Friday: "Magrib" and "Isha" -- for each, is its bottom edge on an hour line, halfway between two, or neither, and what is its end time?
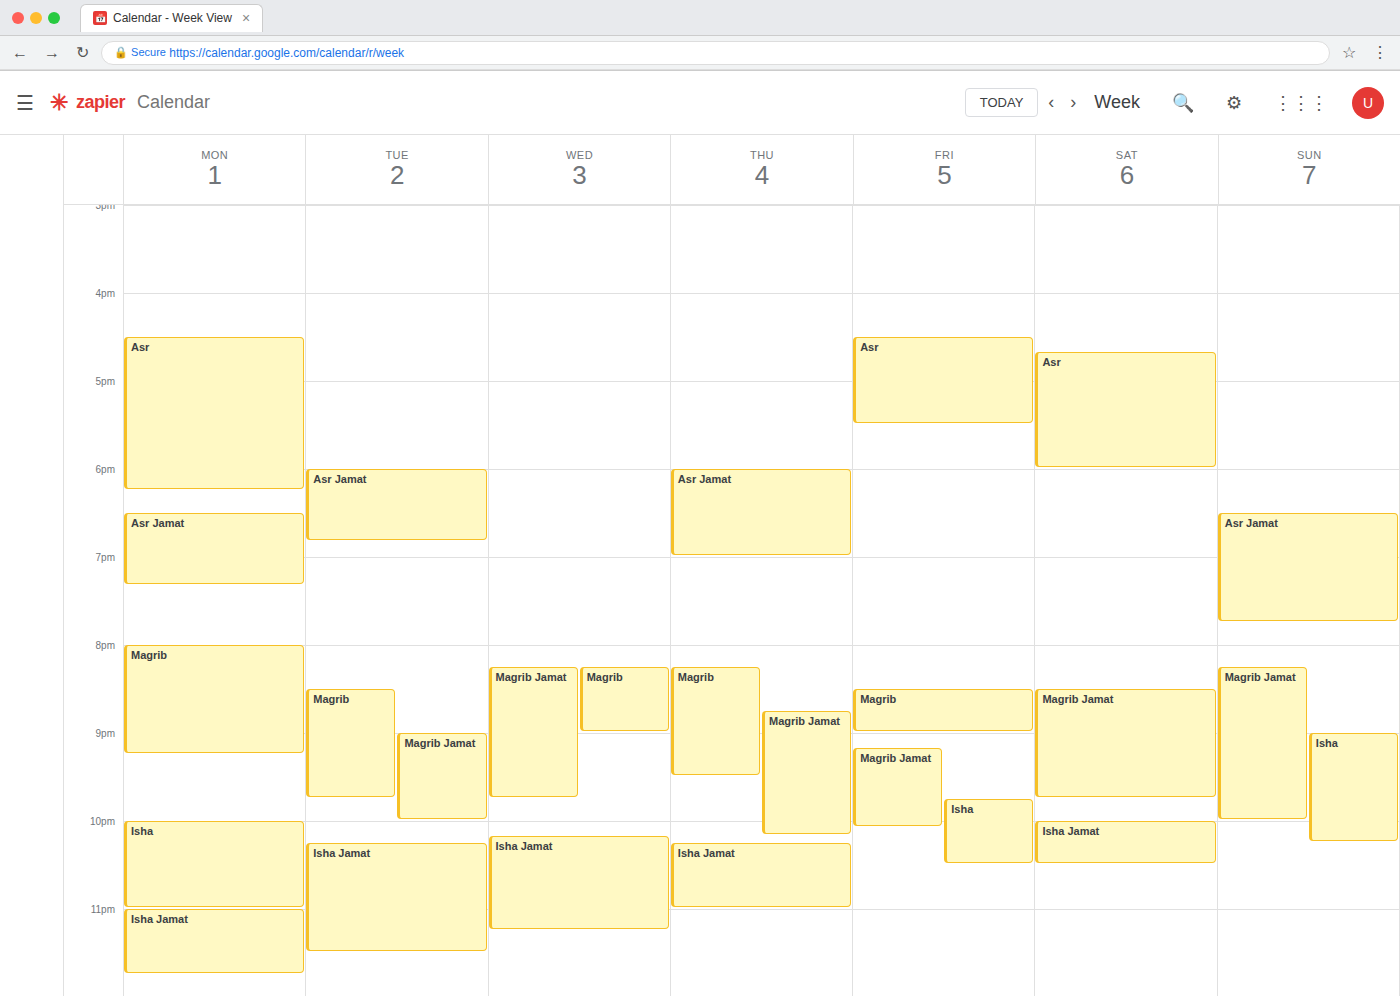
"Magrib": 9:00 PM, exactly on the 9 PM line. "Isha": 10:30 PM, halfway between the 10 PM and 11 PM lines.